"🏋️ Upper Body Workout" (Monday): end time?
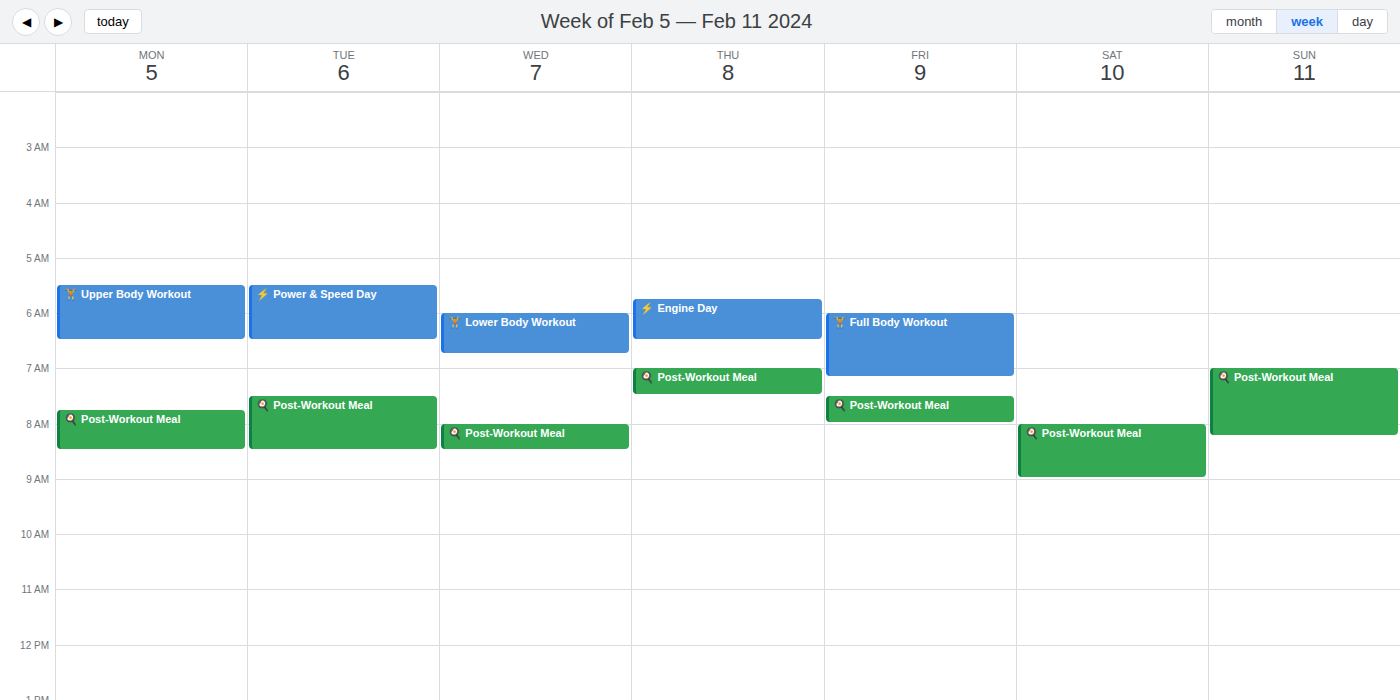
6:30 AM